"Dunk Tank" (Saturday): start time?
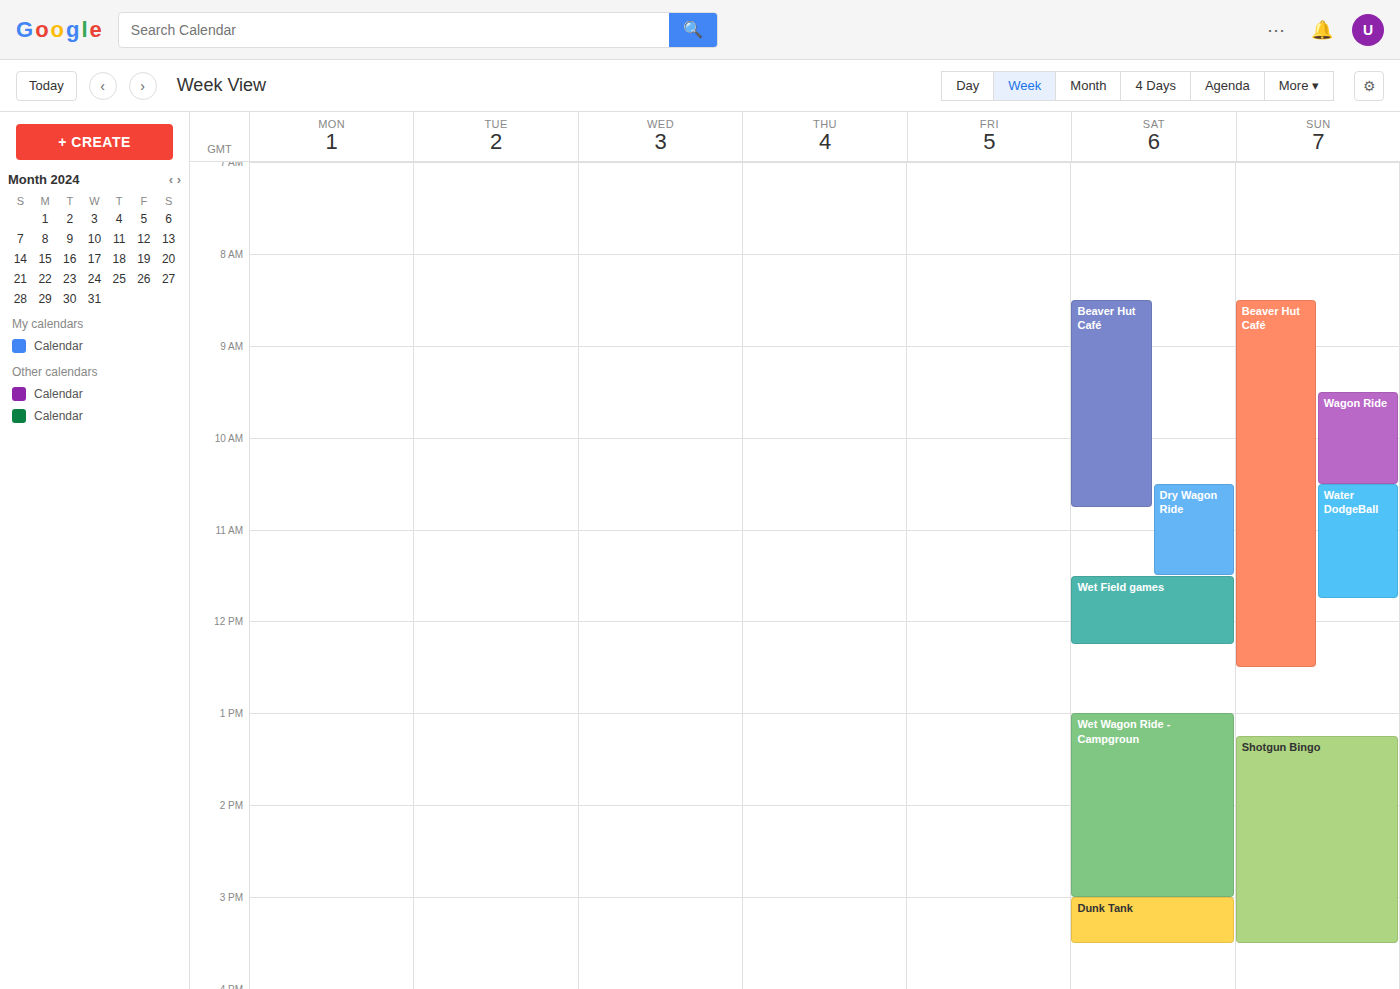
3:00 PM